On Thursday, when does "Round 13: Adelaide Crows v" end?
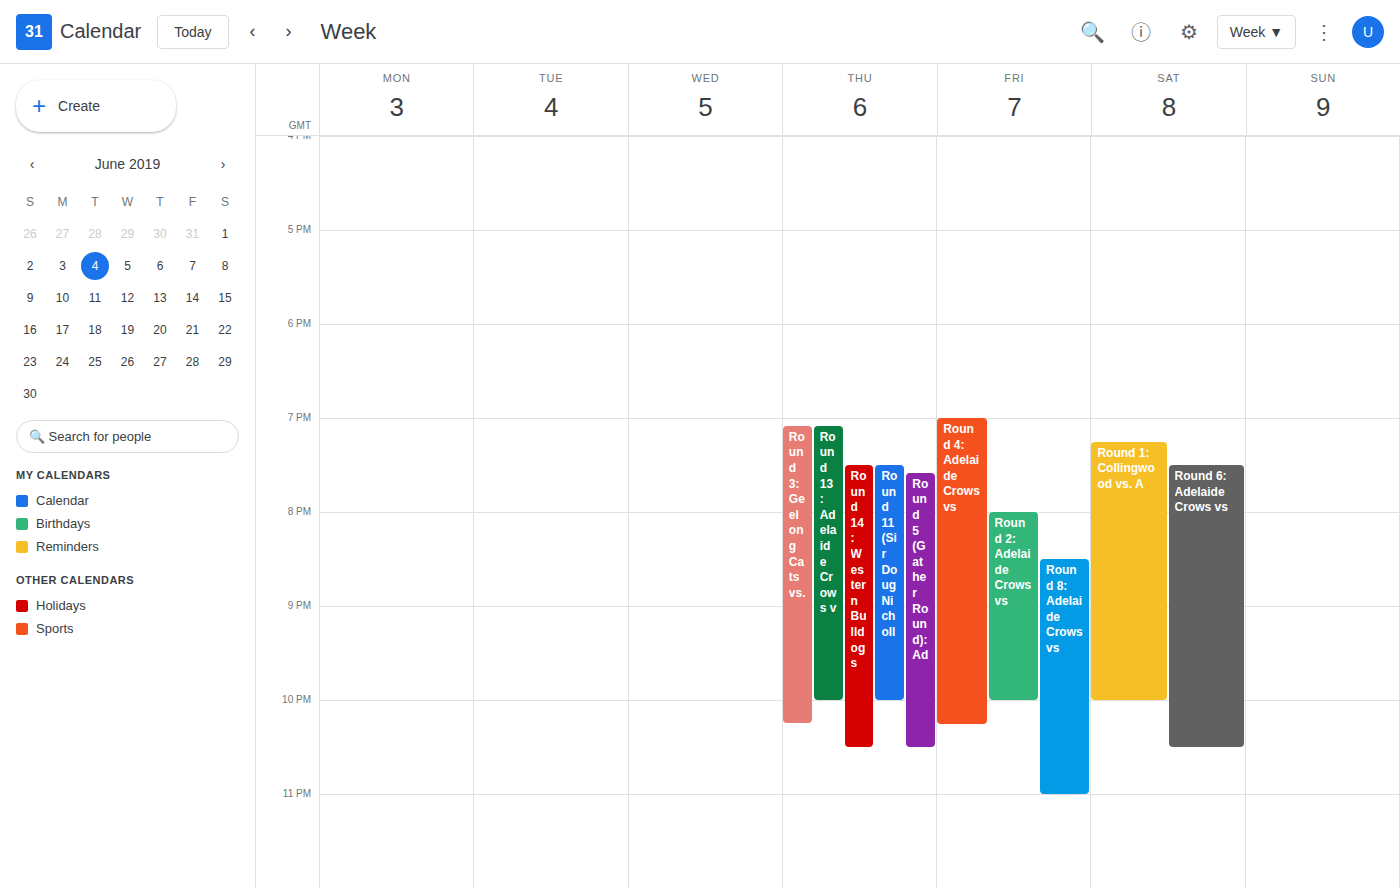
10:00 PM